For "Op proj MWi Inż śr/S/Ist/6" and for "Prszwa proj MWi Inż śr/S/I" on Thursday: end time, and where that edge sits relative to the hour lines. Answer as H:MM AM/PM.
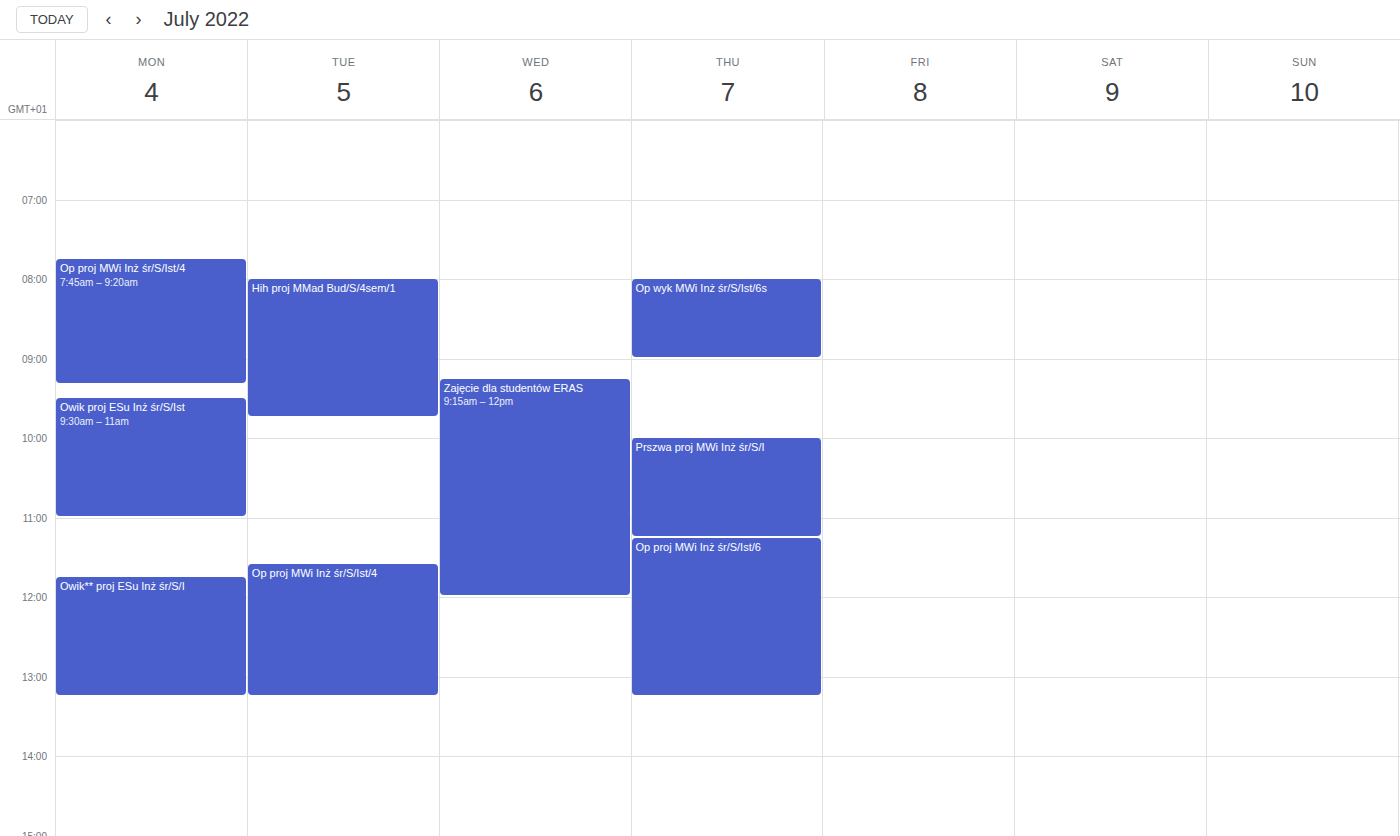
"Op proj MWi Inż śr/S/Ist/6": 1:15 PM, neither: a quarter of the way from the 1 PM line to the 2 PM line. "Prszwa proj MWi Inż śr/S/I": 11:15 AM, neither: a quarter of the way from the 11 AM line to the 12 PM line.